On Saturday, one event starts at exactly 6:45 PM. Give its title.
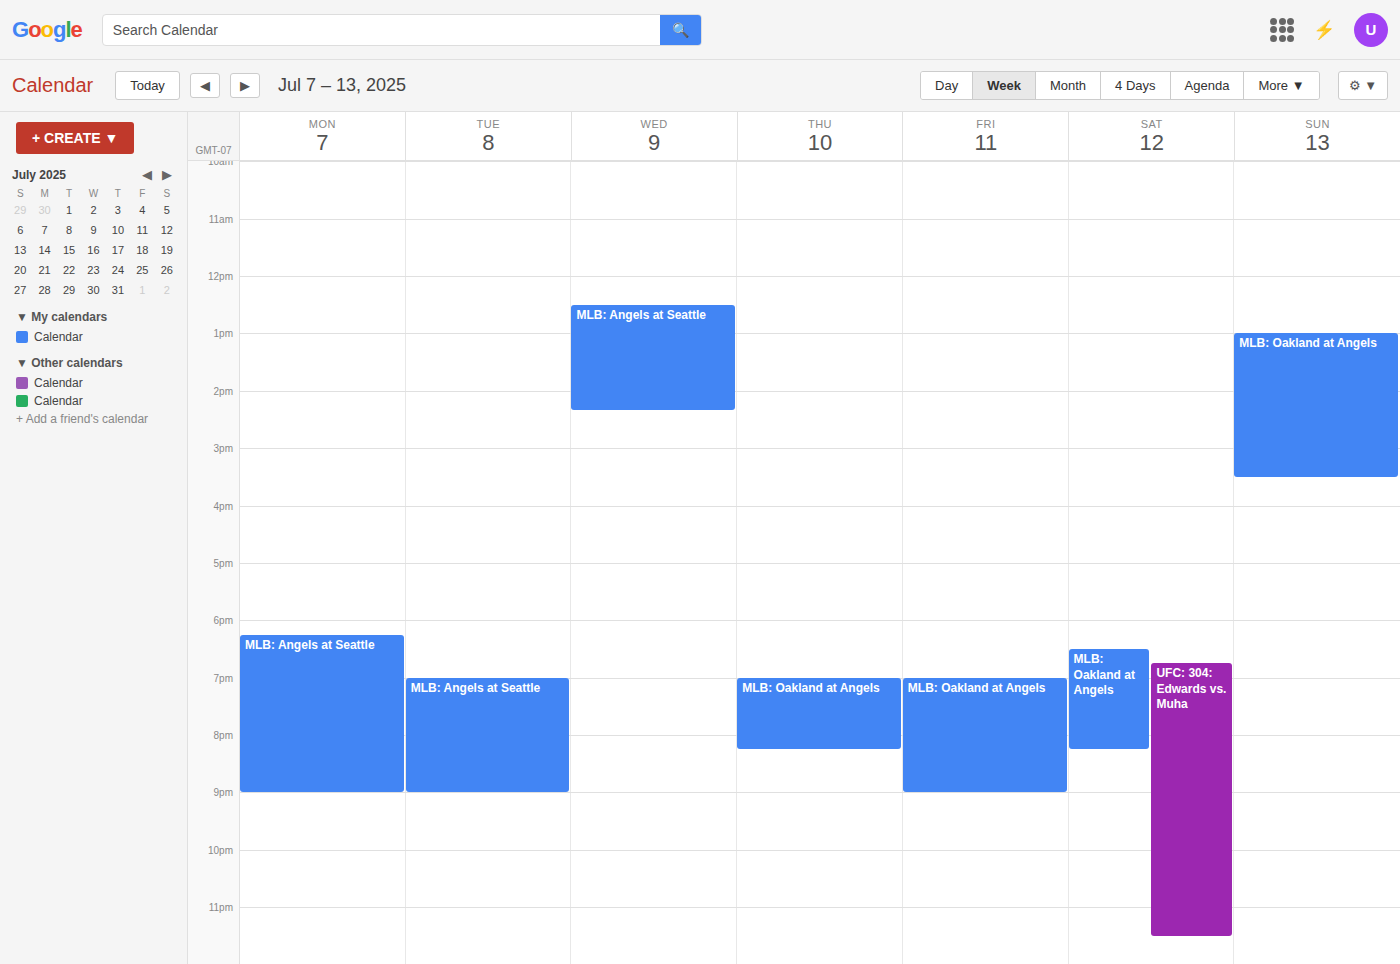
"UFC: 304: Edwards vs. Muha"